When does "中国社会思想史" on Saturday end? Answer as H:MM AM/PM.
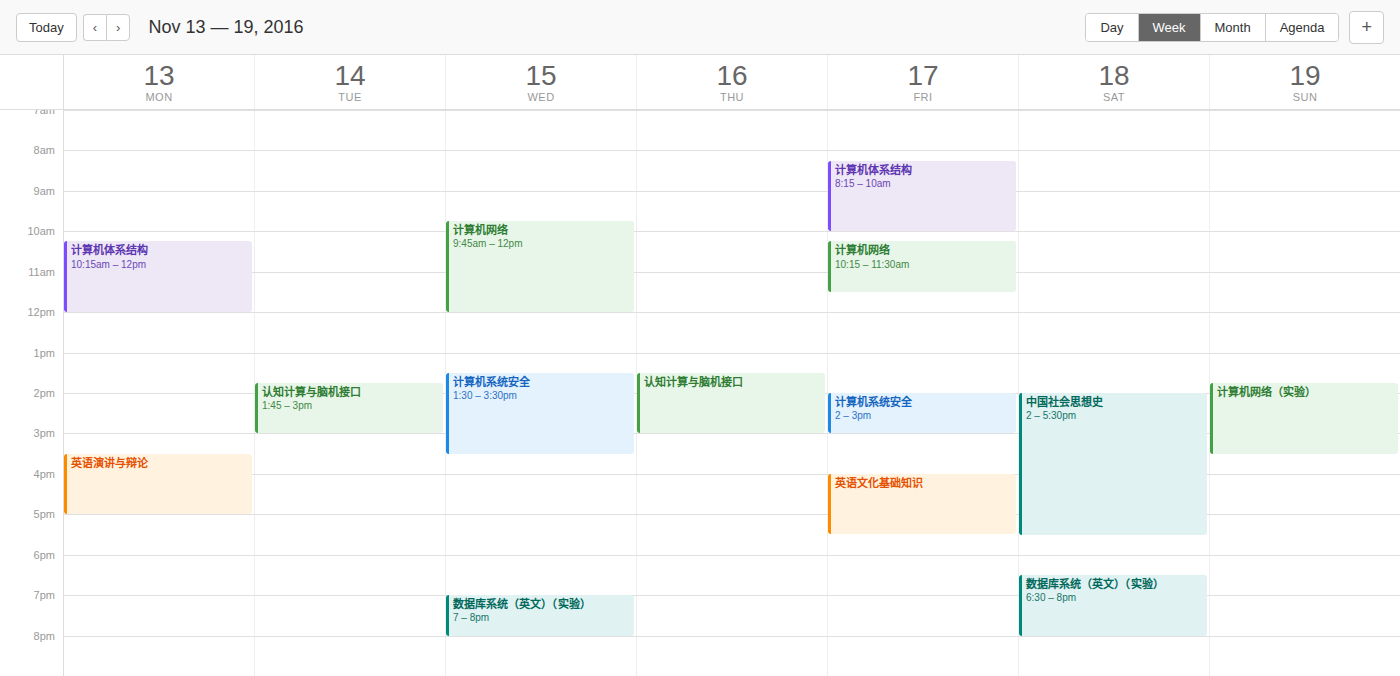
5:30 PM